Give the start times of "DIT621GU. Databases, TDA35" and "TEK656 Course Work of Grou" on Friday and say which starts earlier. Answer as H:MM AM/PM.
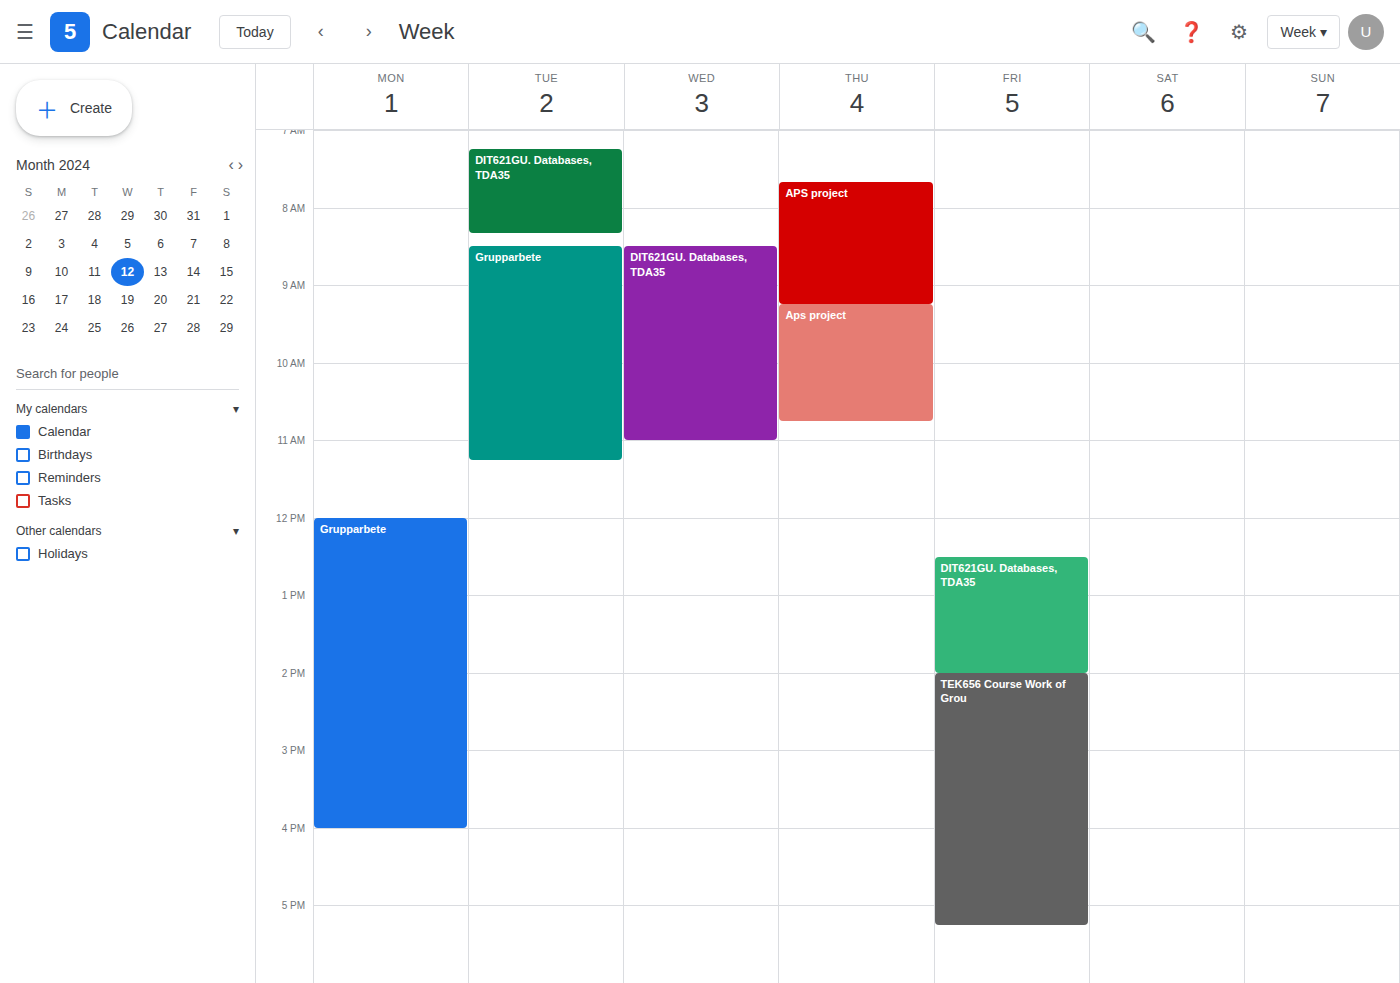
"DIT621GU. Databases, TDA35" 12:30 PM; "TEK656 Course Work of Grou" 2:00 PM.